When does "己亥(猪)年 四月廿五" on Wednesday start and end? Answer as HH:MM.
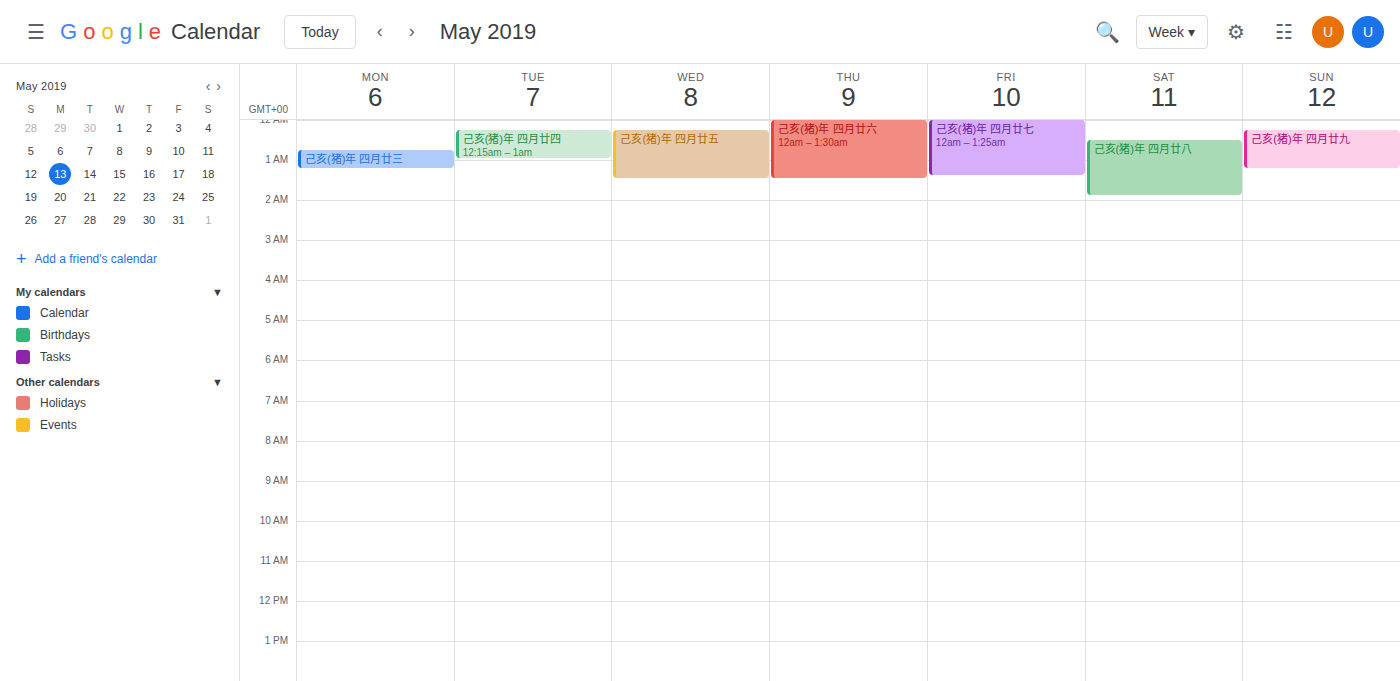
00:15 to 01:30